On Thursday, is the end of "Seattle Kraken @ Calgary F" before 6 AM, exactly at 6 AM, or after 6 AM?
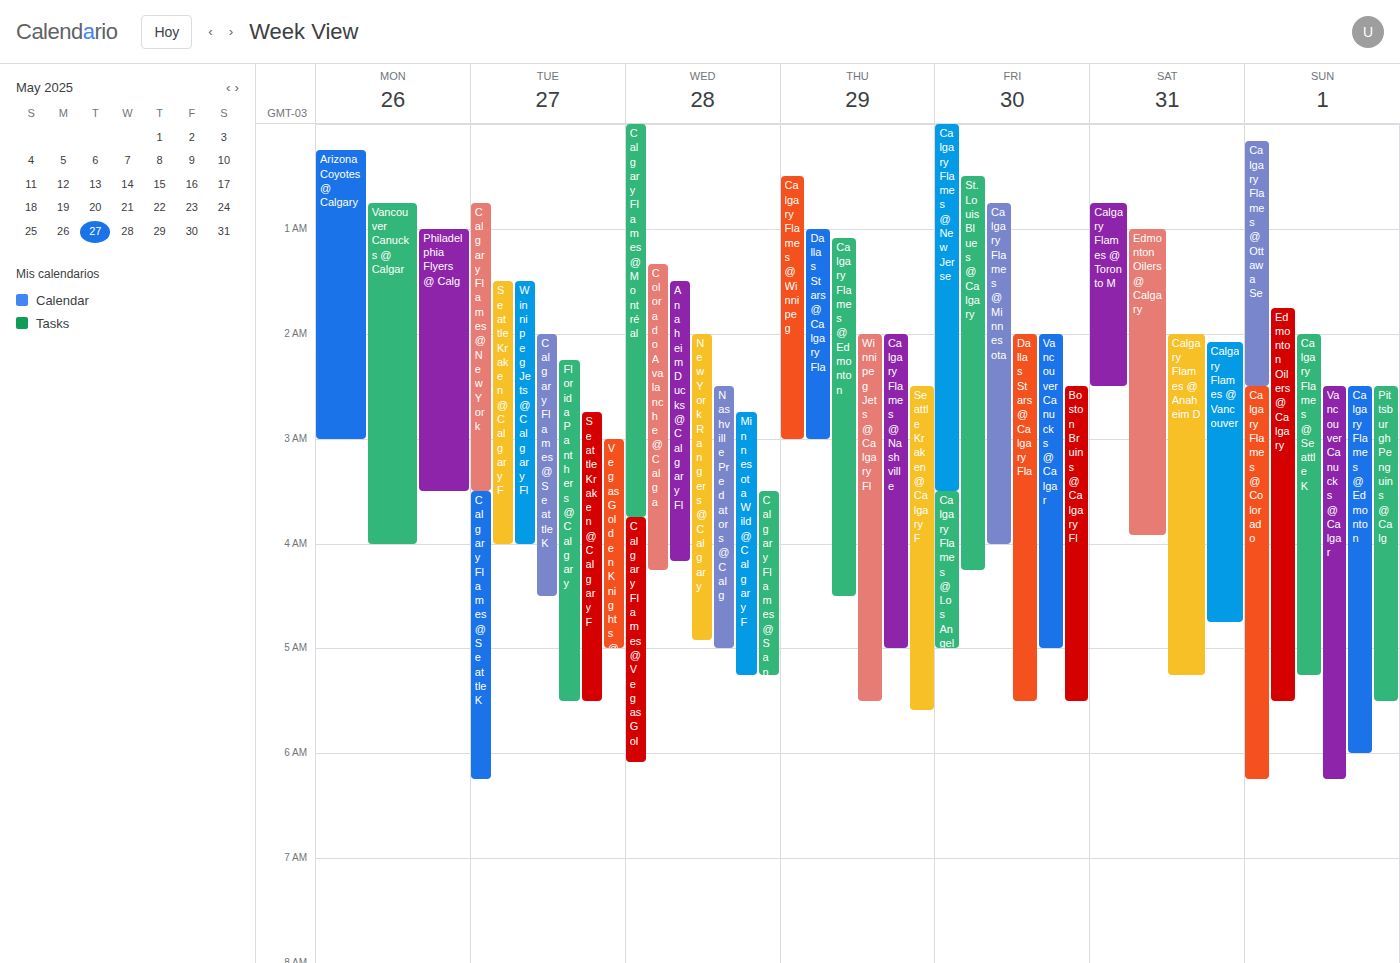
5:35 AM -- before 6 AM, 25 minutes above the 6 AM line.